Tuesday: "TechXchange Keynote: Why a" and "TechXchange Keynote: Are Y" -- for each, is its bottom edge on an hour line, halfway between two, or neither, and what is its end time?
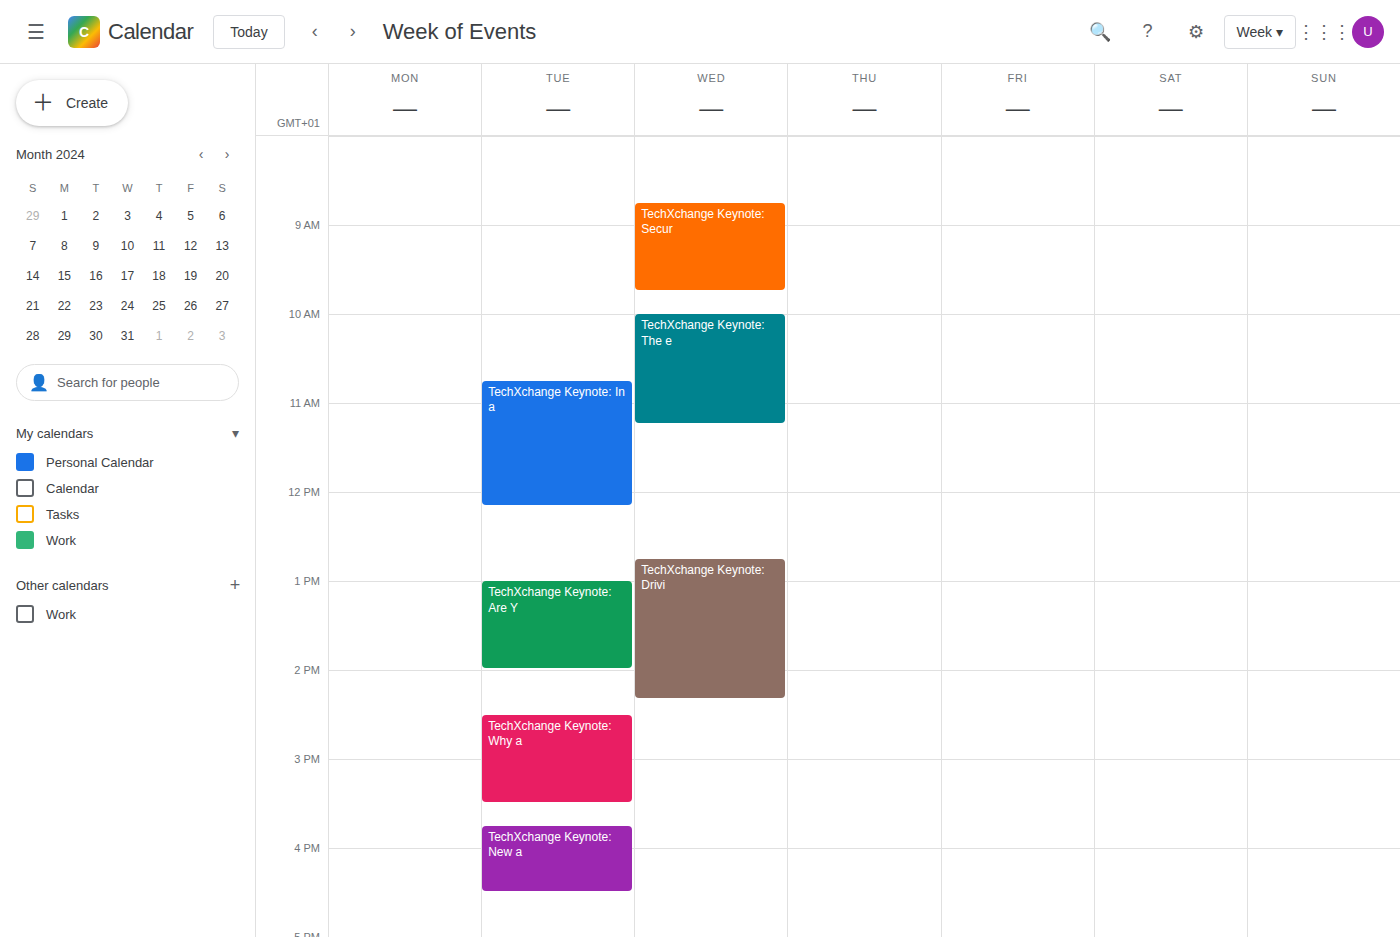
"TechXchange Keynote: Why a": 3:30 PM, halfway between the 3 PM and 4 PM lines. "TechXchange Keynote: Are Y": 2:00 PM, exactly on the 2 PM line.